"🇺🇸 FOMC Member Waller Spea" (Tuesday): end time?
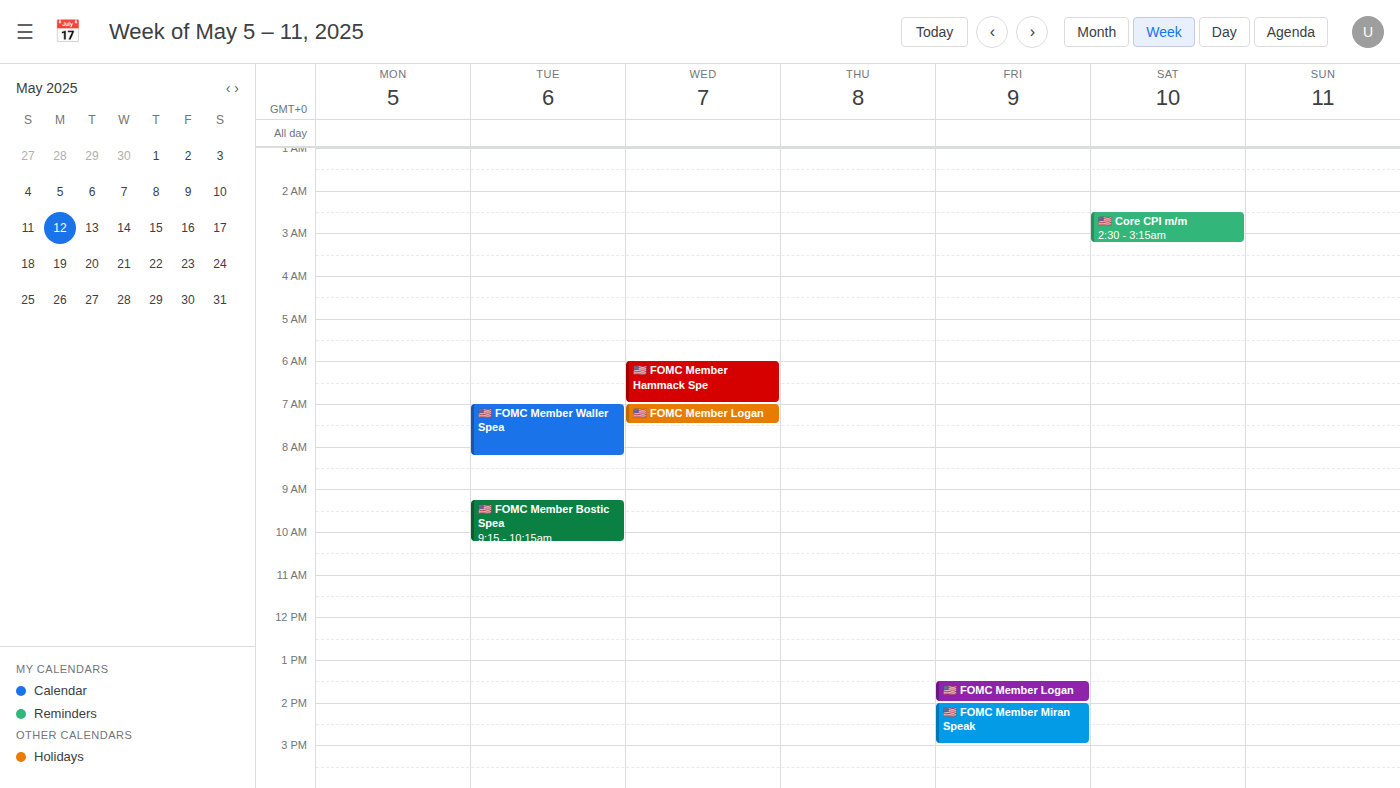
08:15